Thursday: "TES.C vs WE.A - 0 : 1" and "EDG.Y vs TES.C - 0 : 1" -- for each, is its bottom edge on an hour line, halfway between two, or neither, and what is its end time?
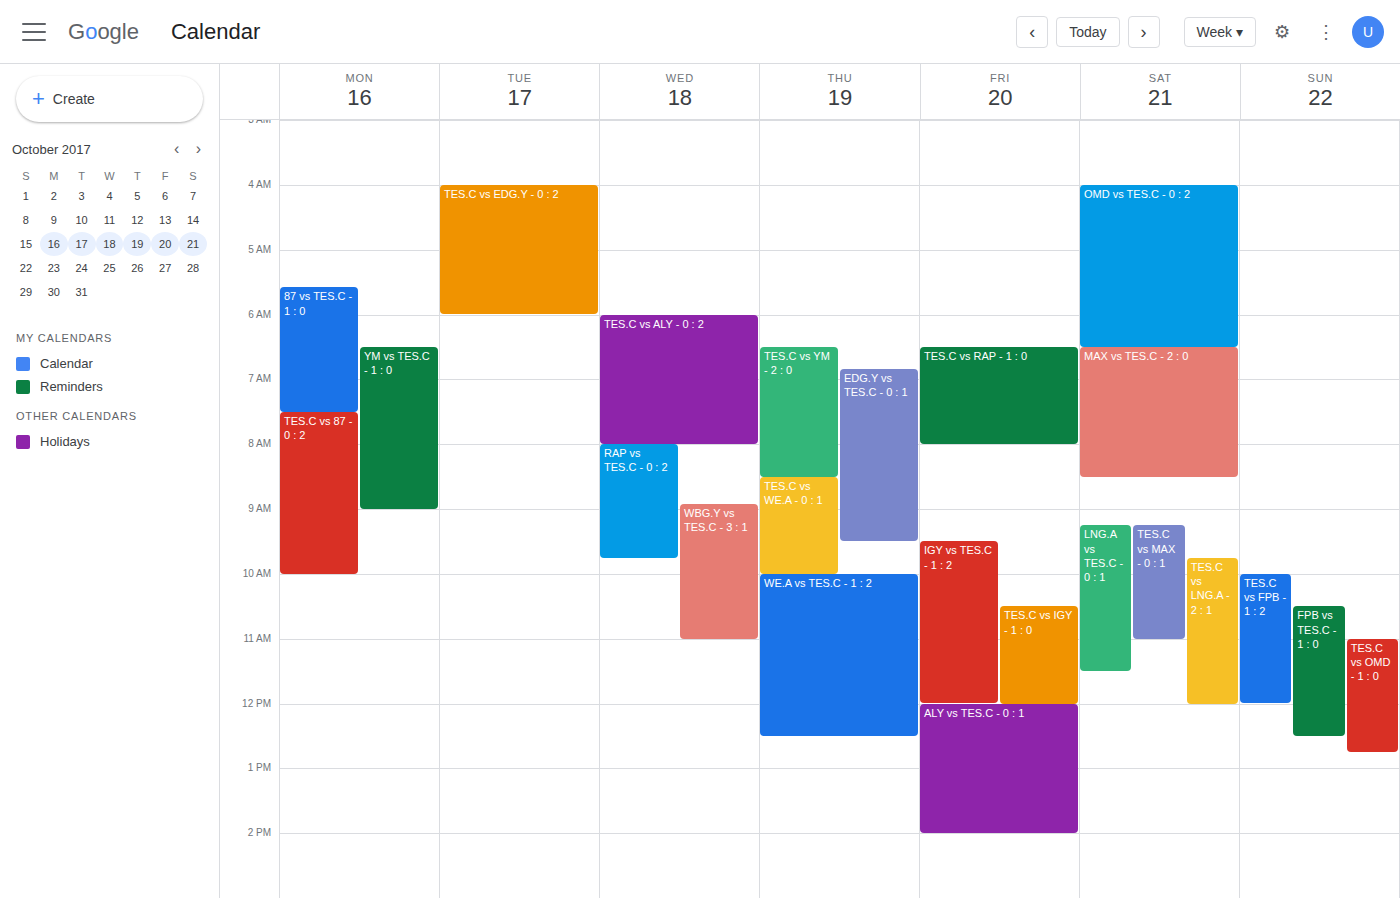
"TES.C vs WE.A - 0 : 1": 10:00 AM, exactly on the 10 AM line. "EDG.Y vs TES.C - 0 : 1": 9:30 AM, halfway between the 9 AM and 10 AM lines.